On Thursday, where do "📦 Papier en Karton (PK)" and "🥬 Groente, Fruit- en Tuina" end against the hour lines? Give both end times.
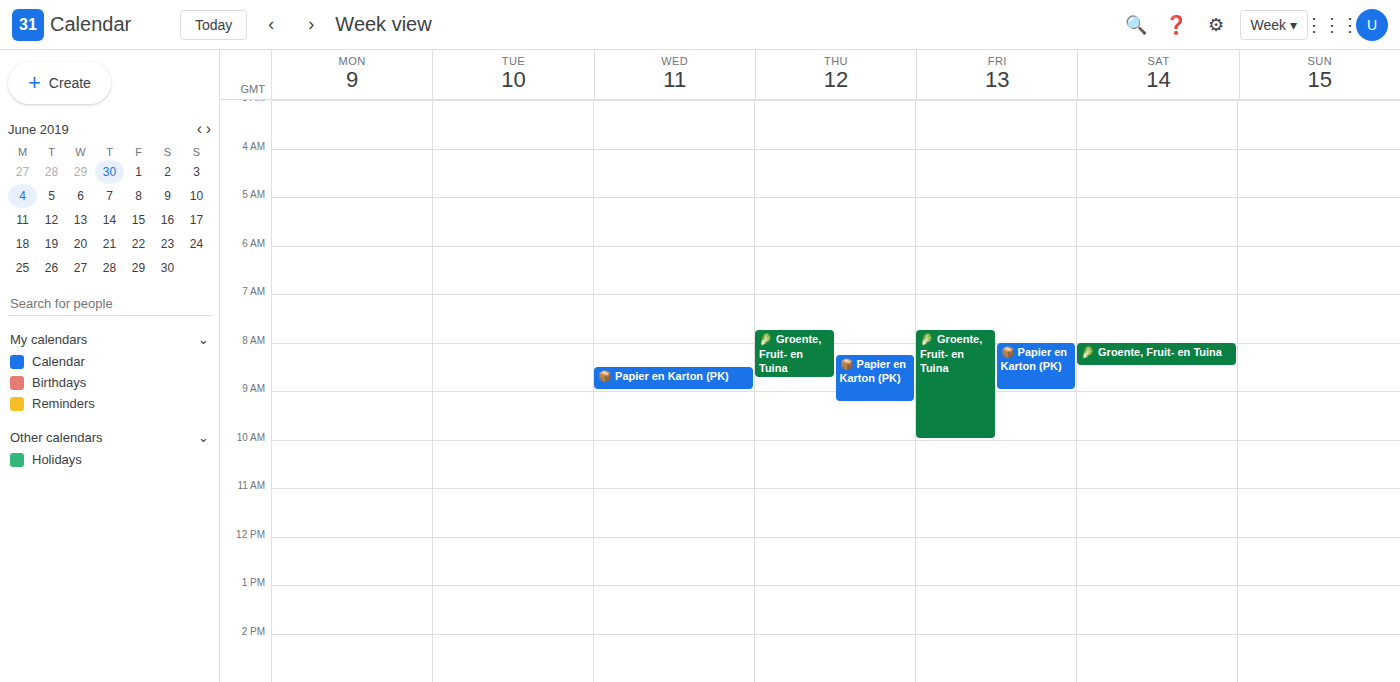
"📦 Papier en Karton (PK)": 09:15, neither: a quarter of the way from the 09:00 line to the 10:00 line. "🥬 Groente, Fruit- en Tuina": 08:45, neither: three quarters of the way from the 08:00 line to the 09:00 line.